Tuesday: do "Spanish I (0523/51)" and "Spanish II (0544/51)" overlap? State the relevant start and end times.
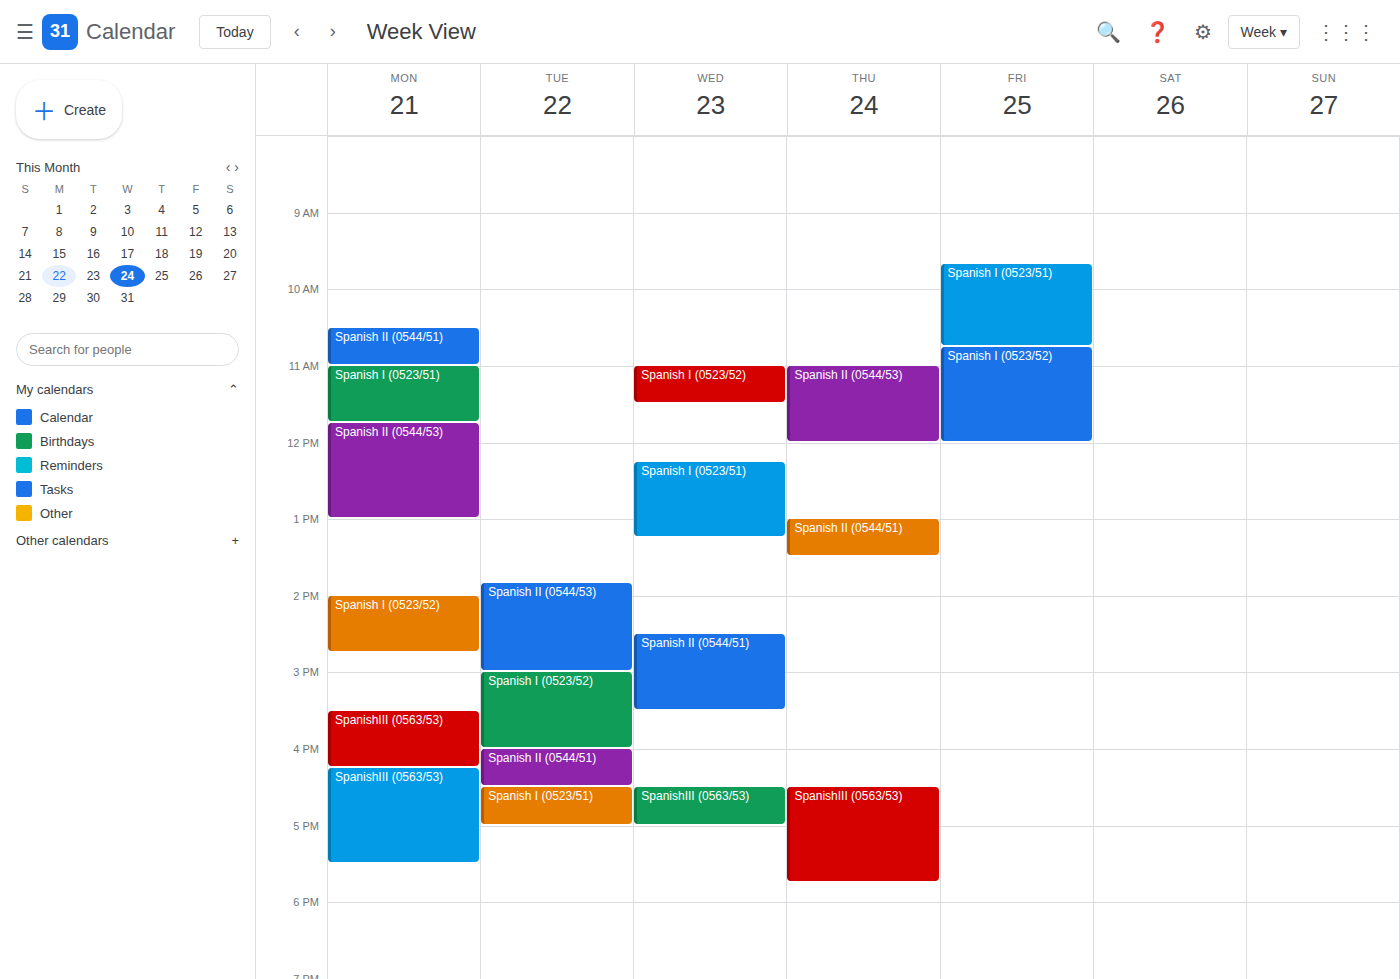
"Spanish II (0544/51)" ends at 4:30 PM, exactly when "Spanish I (0523/51)" starts -- they touch but do not overlap.